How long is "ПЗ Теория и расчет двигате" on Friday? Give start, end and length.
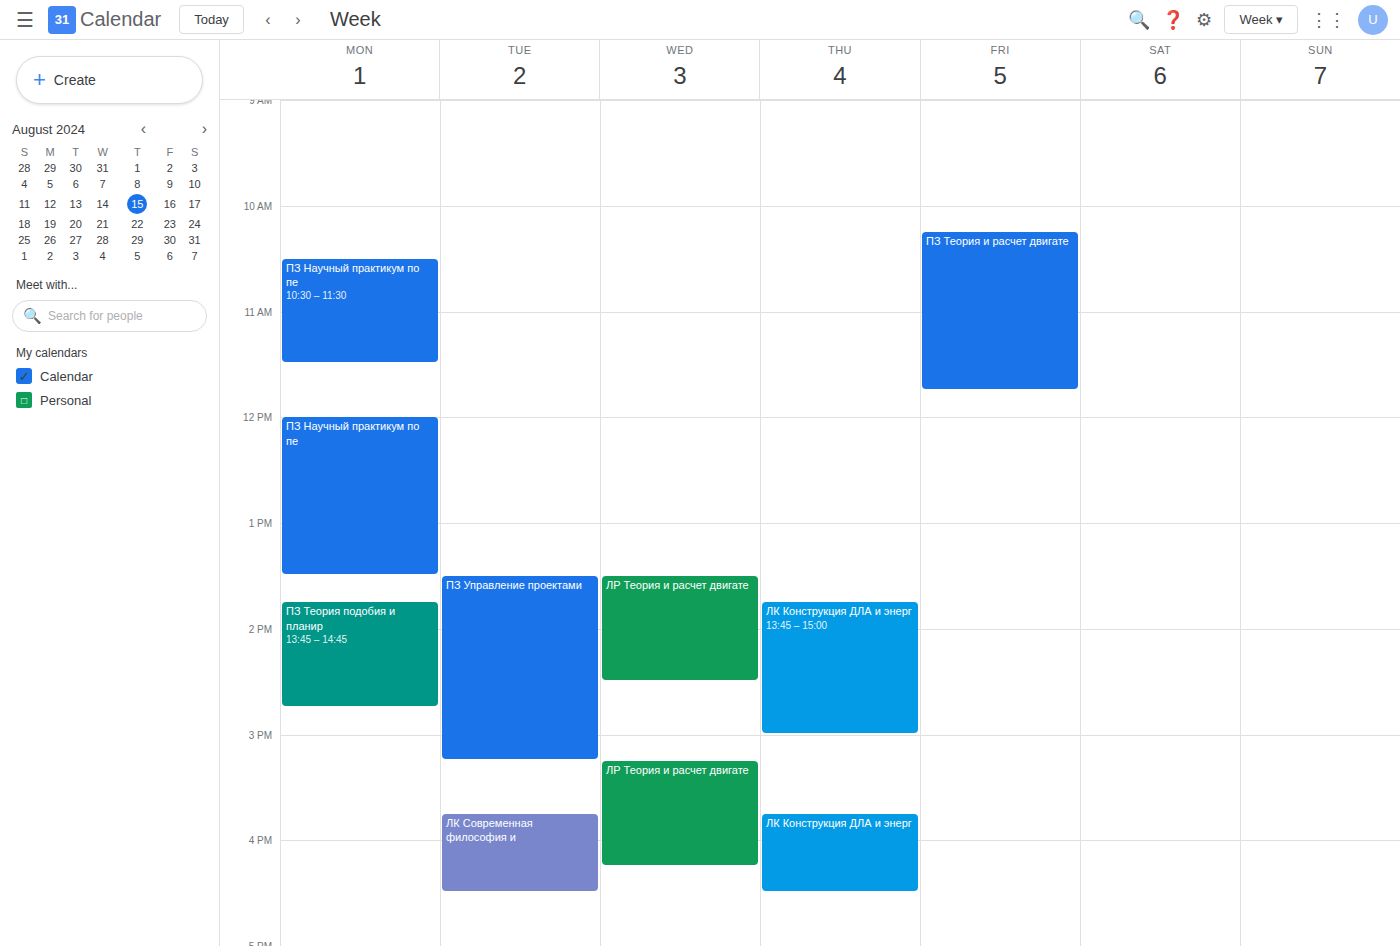
10:15 to 11:45, 1 hour 30 minutes